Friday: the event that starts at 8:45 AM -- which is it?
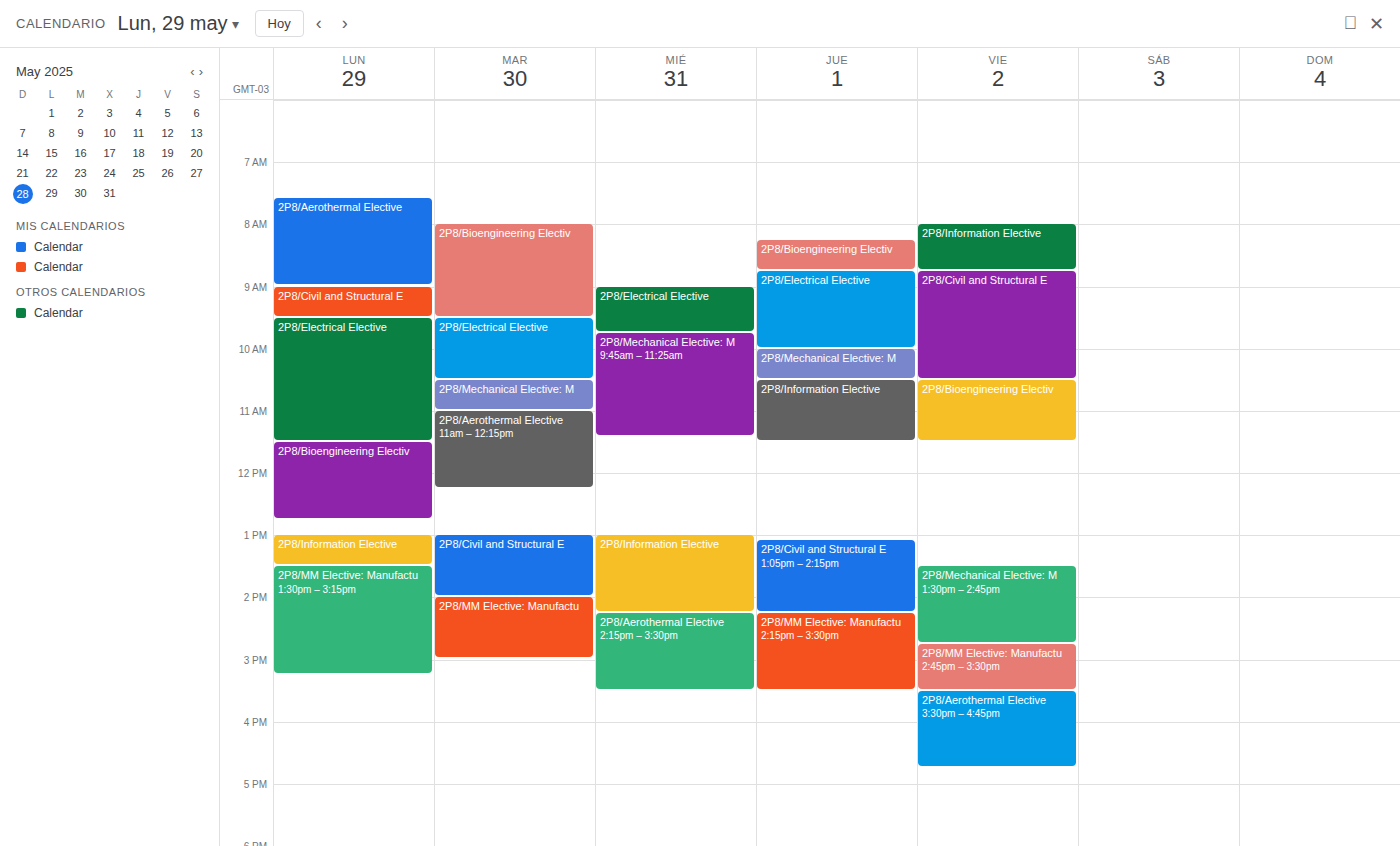
"2P8/Civil and Structural E"